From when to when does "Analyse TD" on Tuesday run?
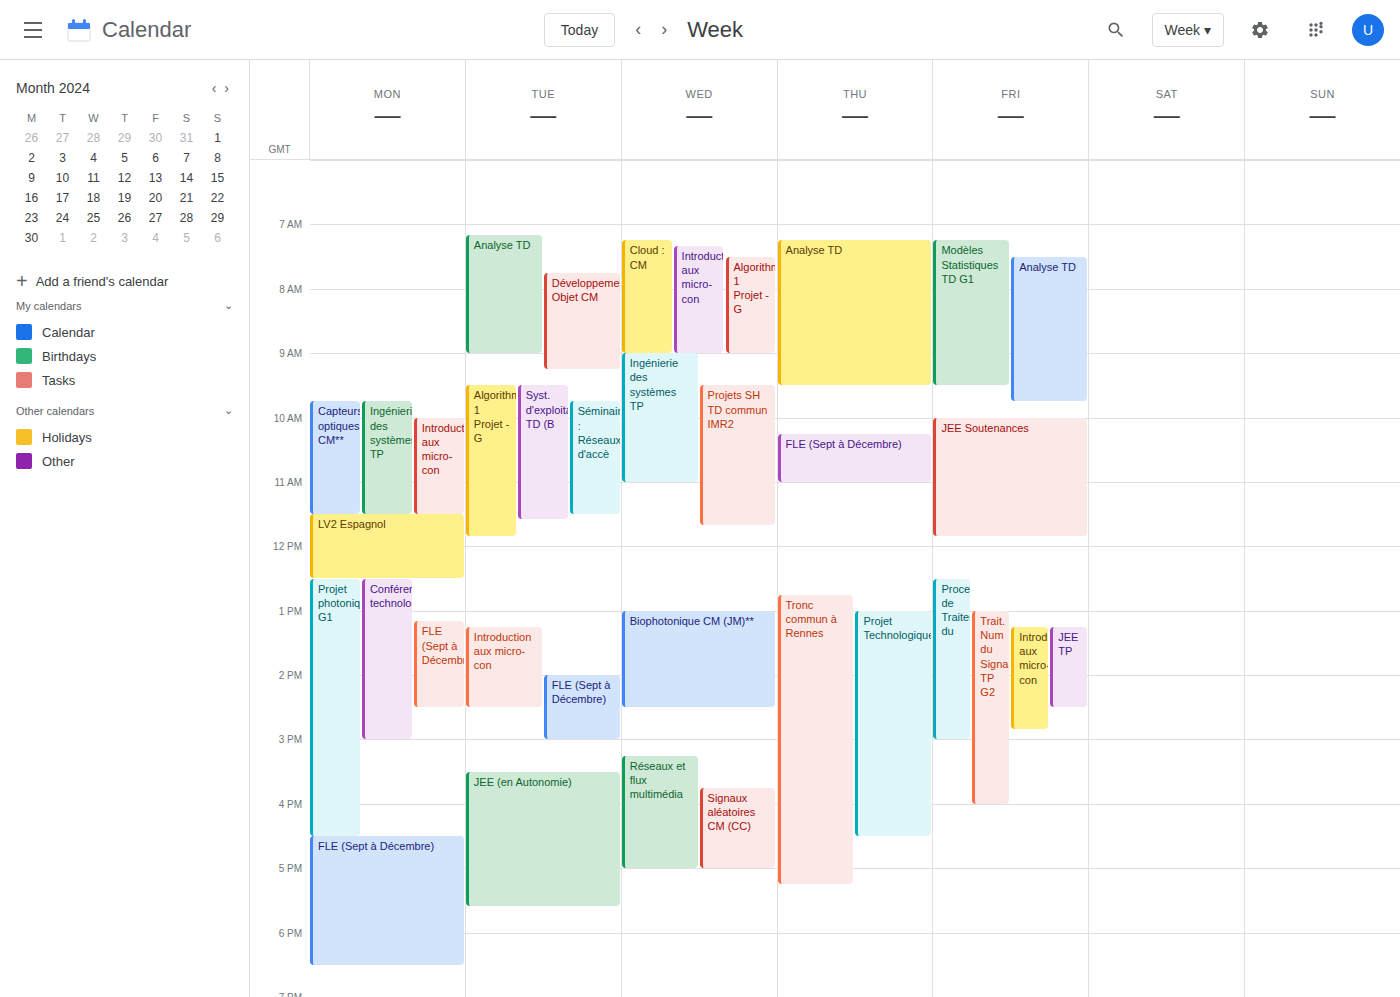
7:10 AM to 9:00 AM